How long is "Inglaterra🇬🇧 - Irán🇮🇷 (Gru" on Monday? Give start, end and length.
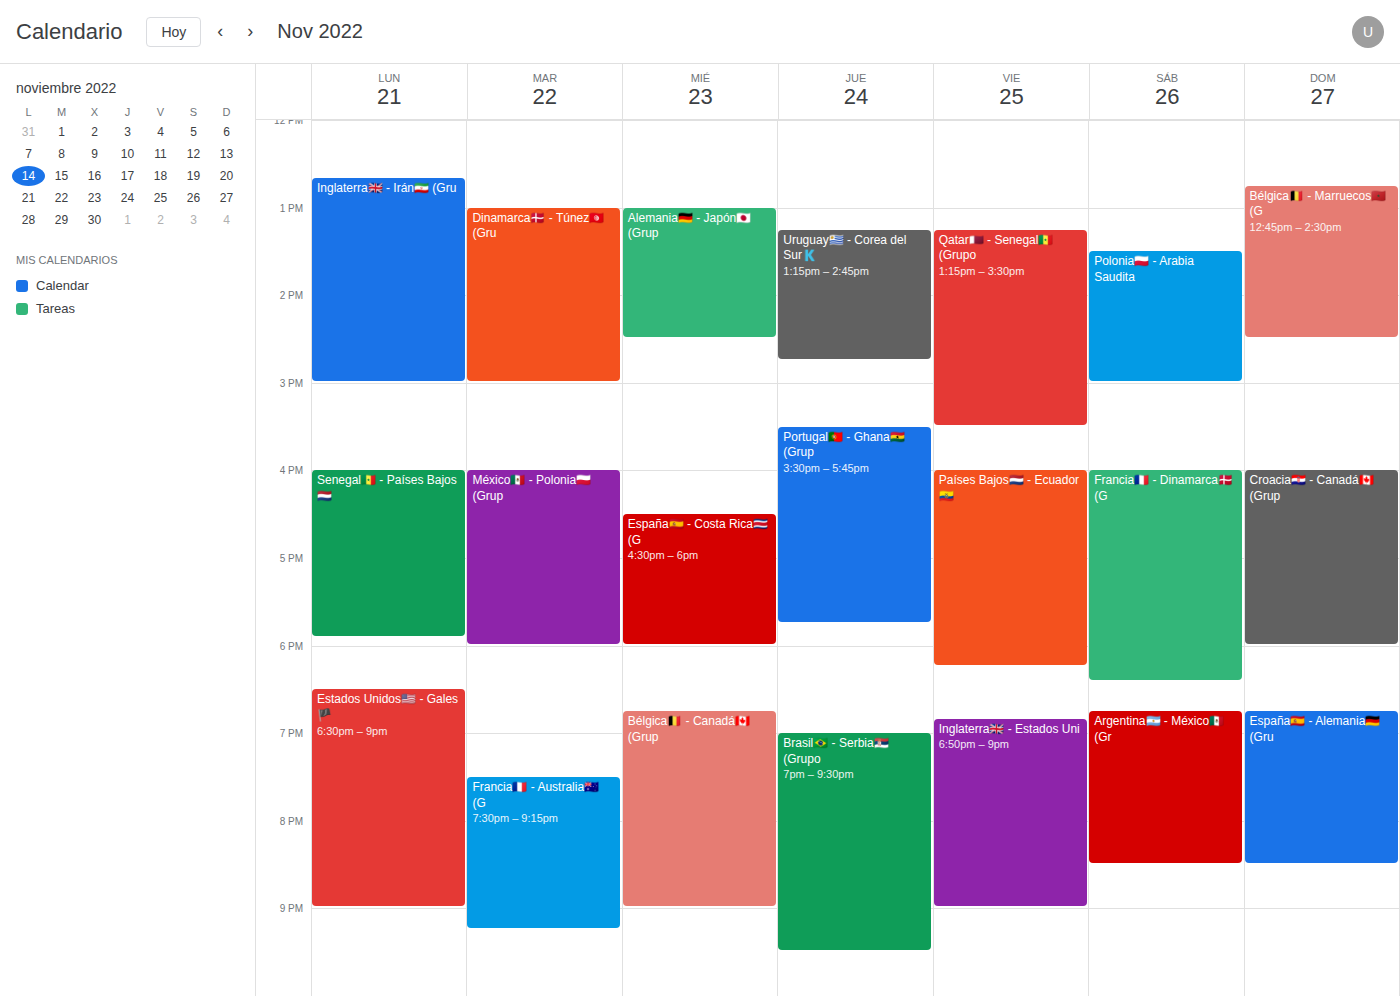
12:40 PM to 3:00 PM, 2 hours 20 minutes